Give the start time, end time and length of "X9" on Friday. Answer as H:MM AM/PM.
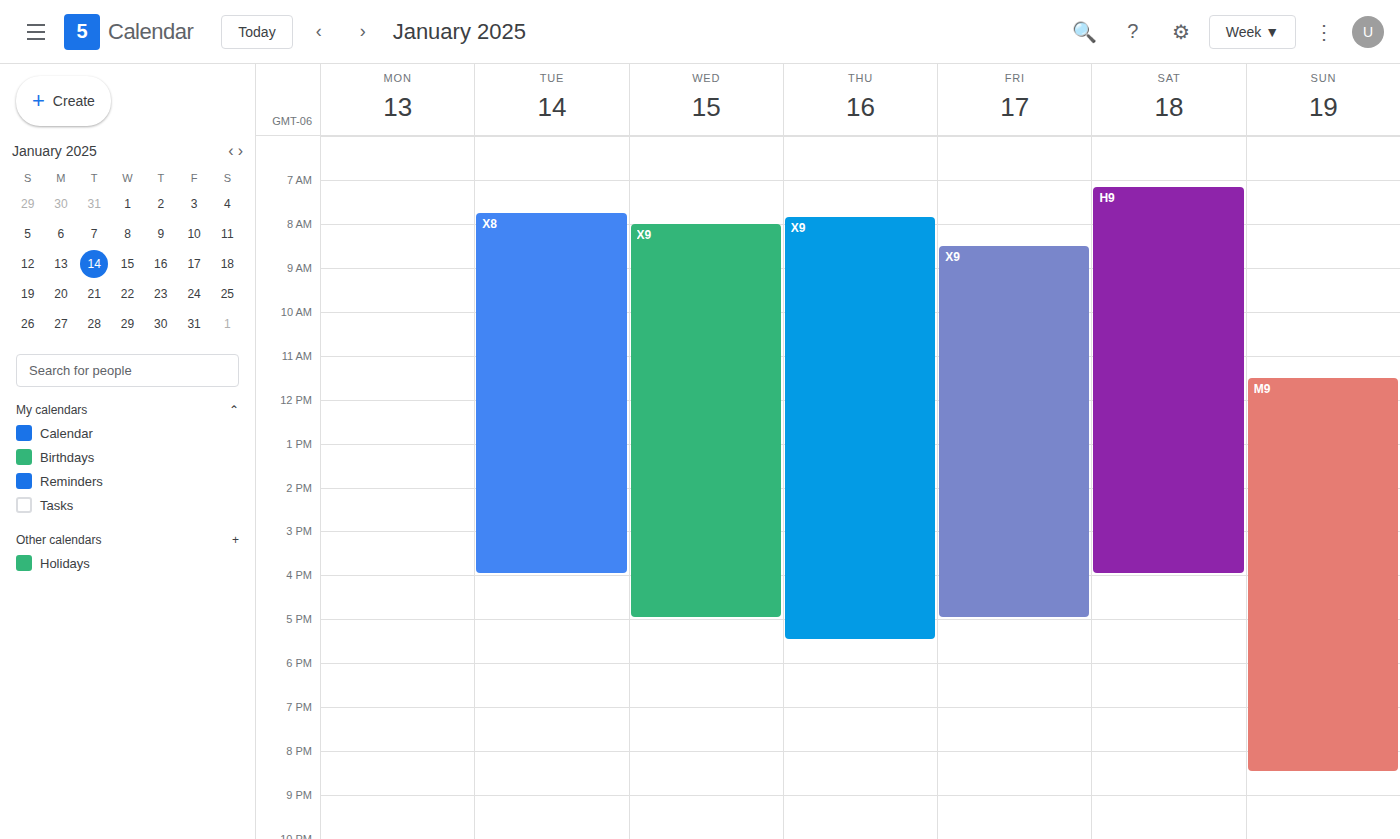
8:30 AM to 5:00 PM, 8 hours 30 minutes